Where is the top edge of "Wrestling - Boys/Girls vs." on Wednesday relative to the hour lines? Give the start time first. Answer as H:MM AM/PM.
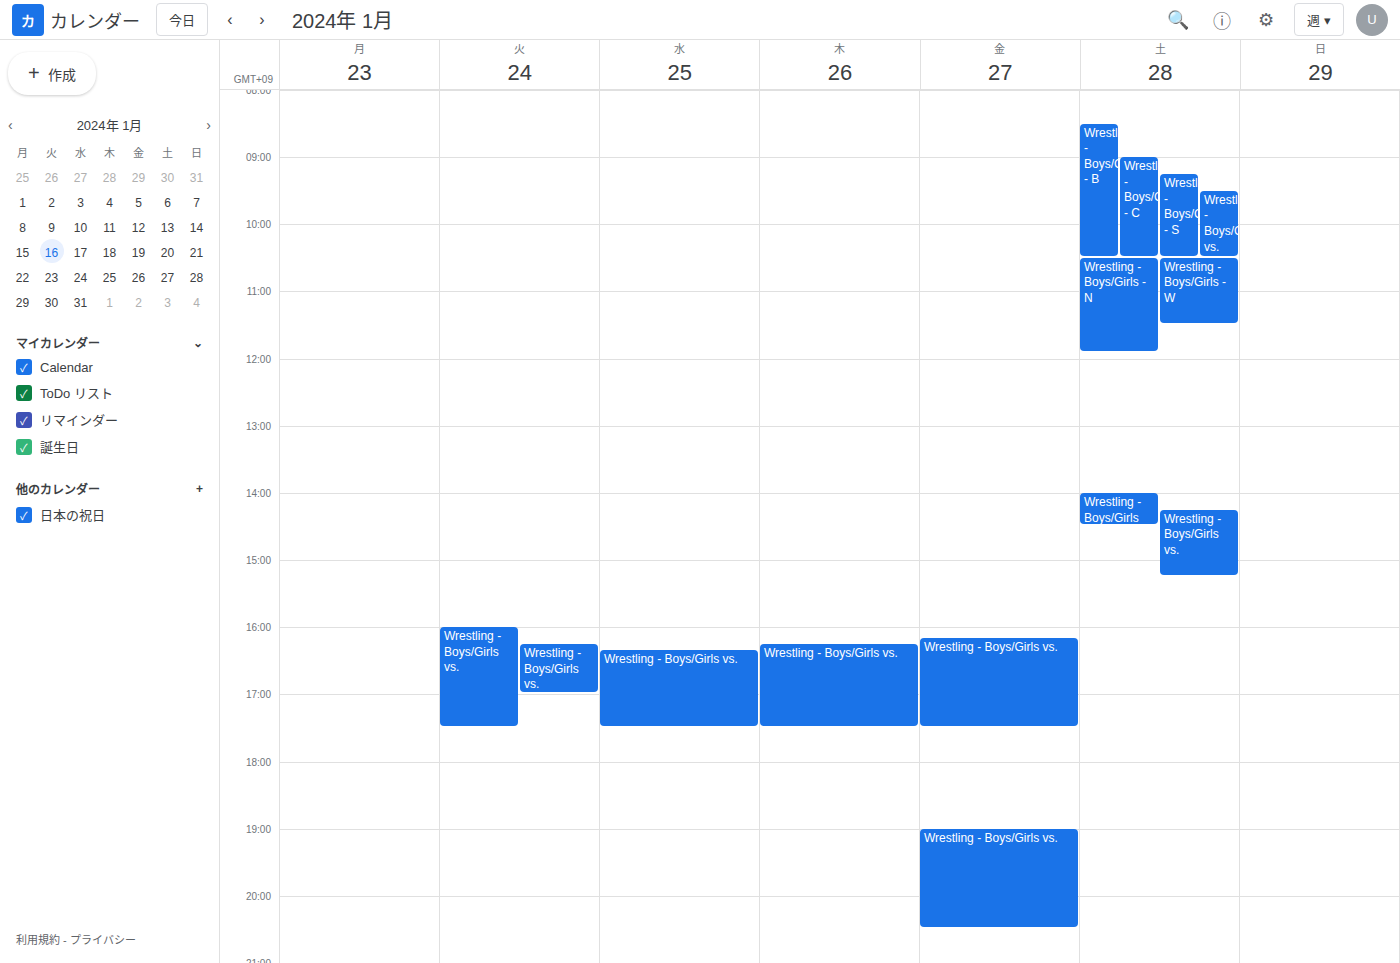
4:20 PM -- neither: 20 minutes below the 4 PM line and 40 minutes above the 5 PM line.